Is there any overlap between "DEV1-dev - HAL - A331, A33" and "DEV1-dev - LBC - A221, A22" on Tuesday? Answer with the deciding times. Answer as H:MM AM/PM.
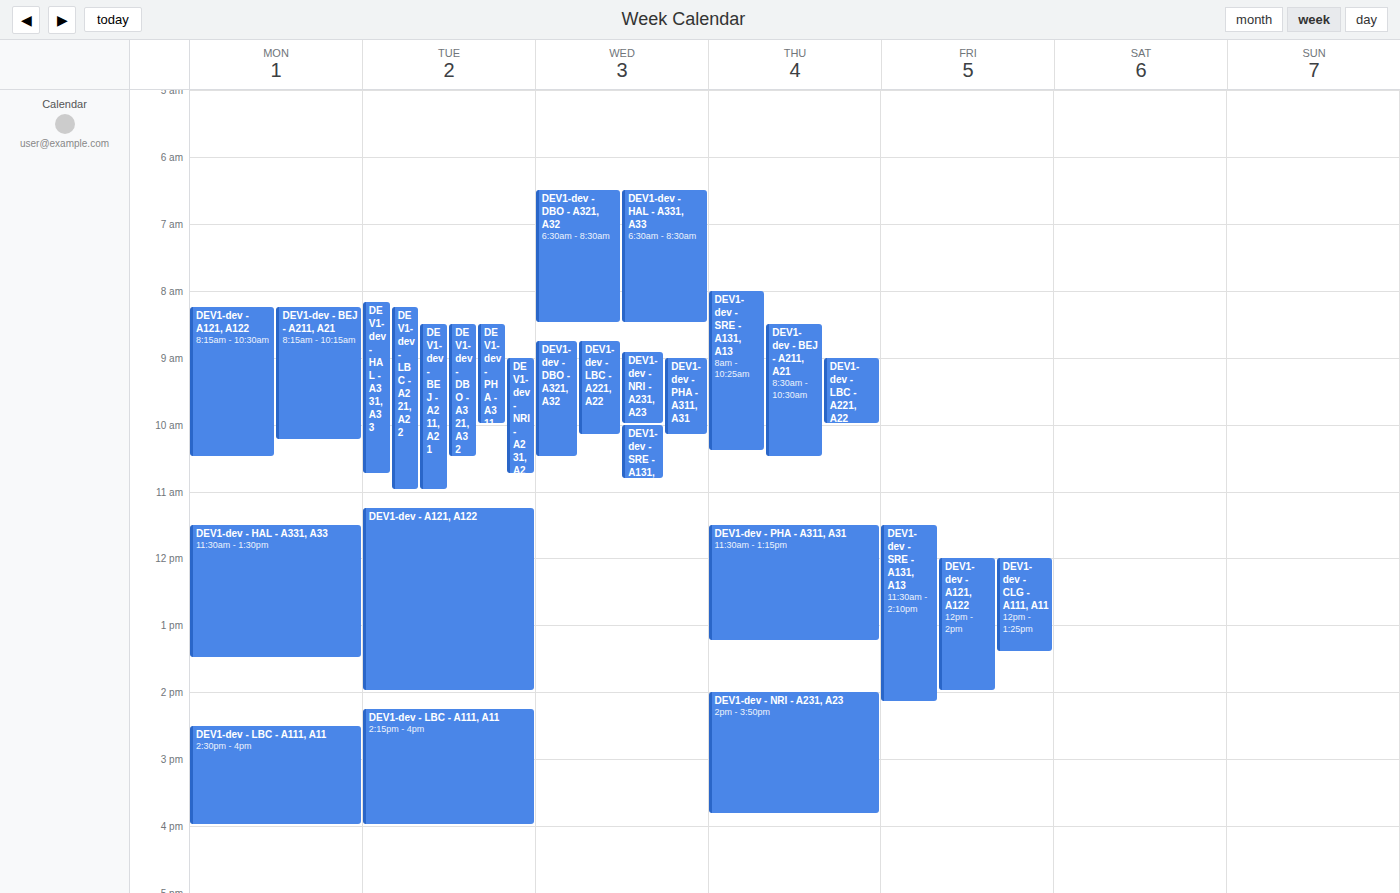
"DEV1-dev - LBC - A221, A22" starts at 8:15 AM, before "DEV1-dev - HAL - A331, A33" ends at 10:45 AM -- they overlap.